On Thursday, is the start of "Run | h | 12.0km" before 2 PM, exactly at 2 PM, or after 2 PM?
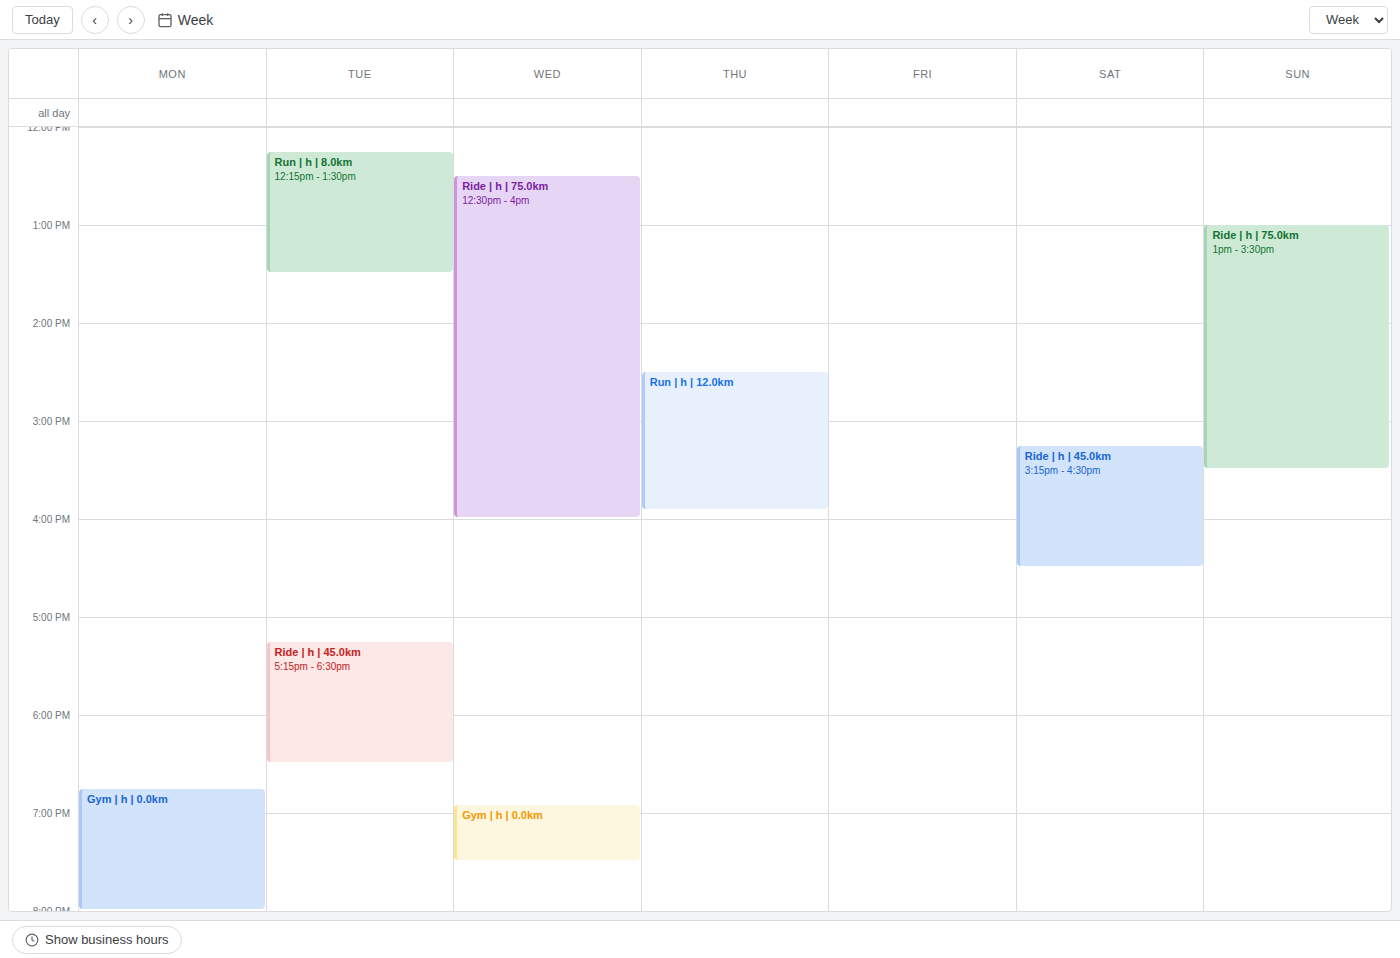
2:30 PM -- after 2 PM, 30 minutes below the 2 PM line.